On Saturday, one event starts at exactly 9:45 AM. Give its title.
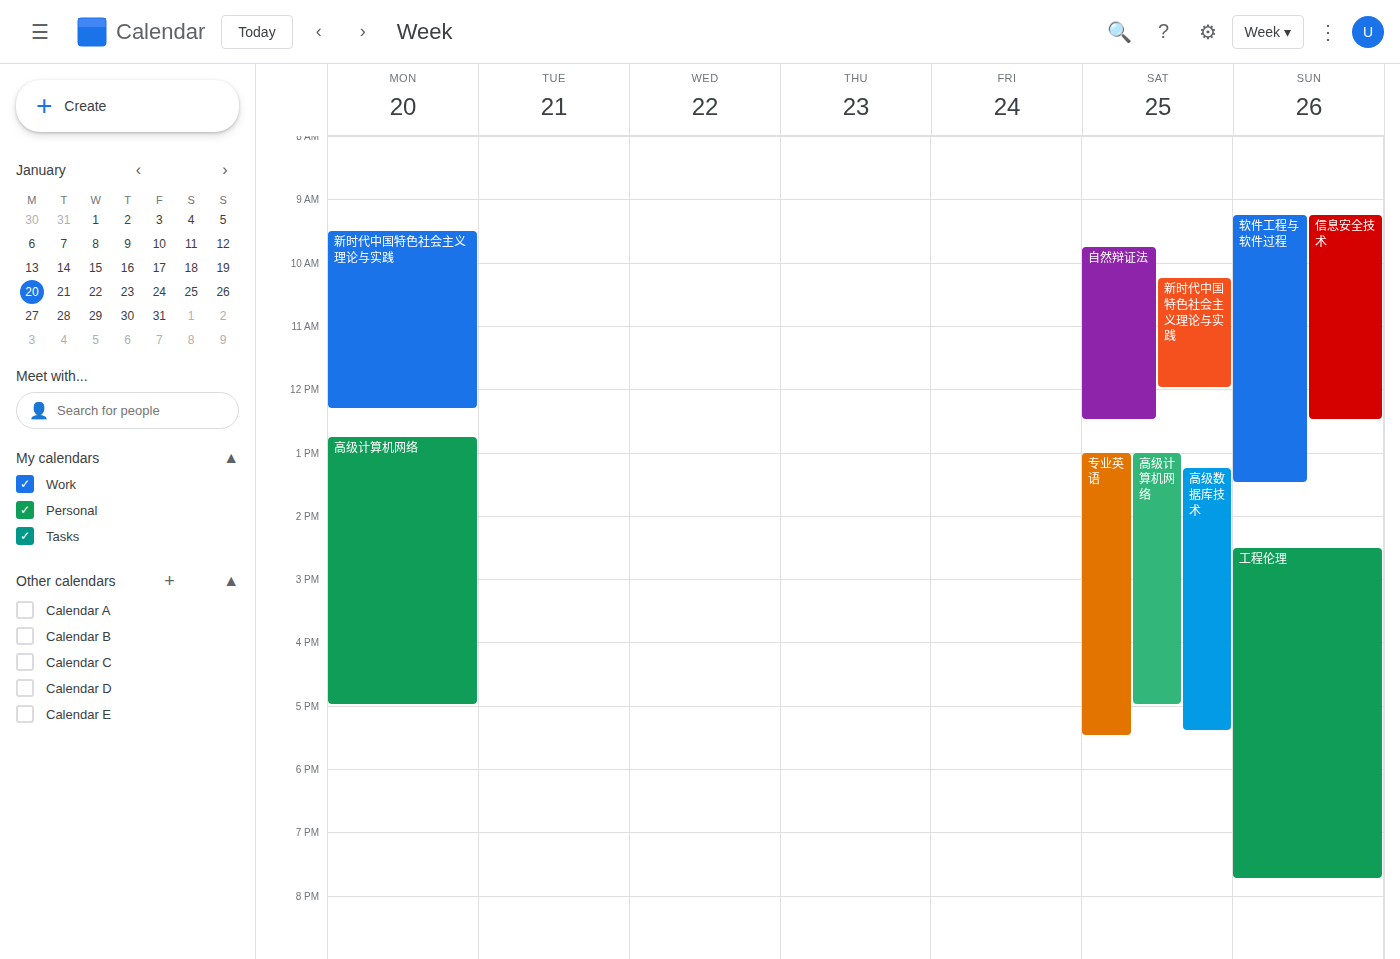
"自然辩证法"